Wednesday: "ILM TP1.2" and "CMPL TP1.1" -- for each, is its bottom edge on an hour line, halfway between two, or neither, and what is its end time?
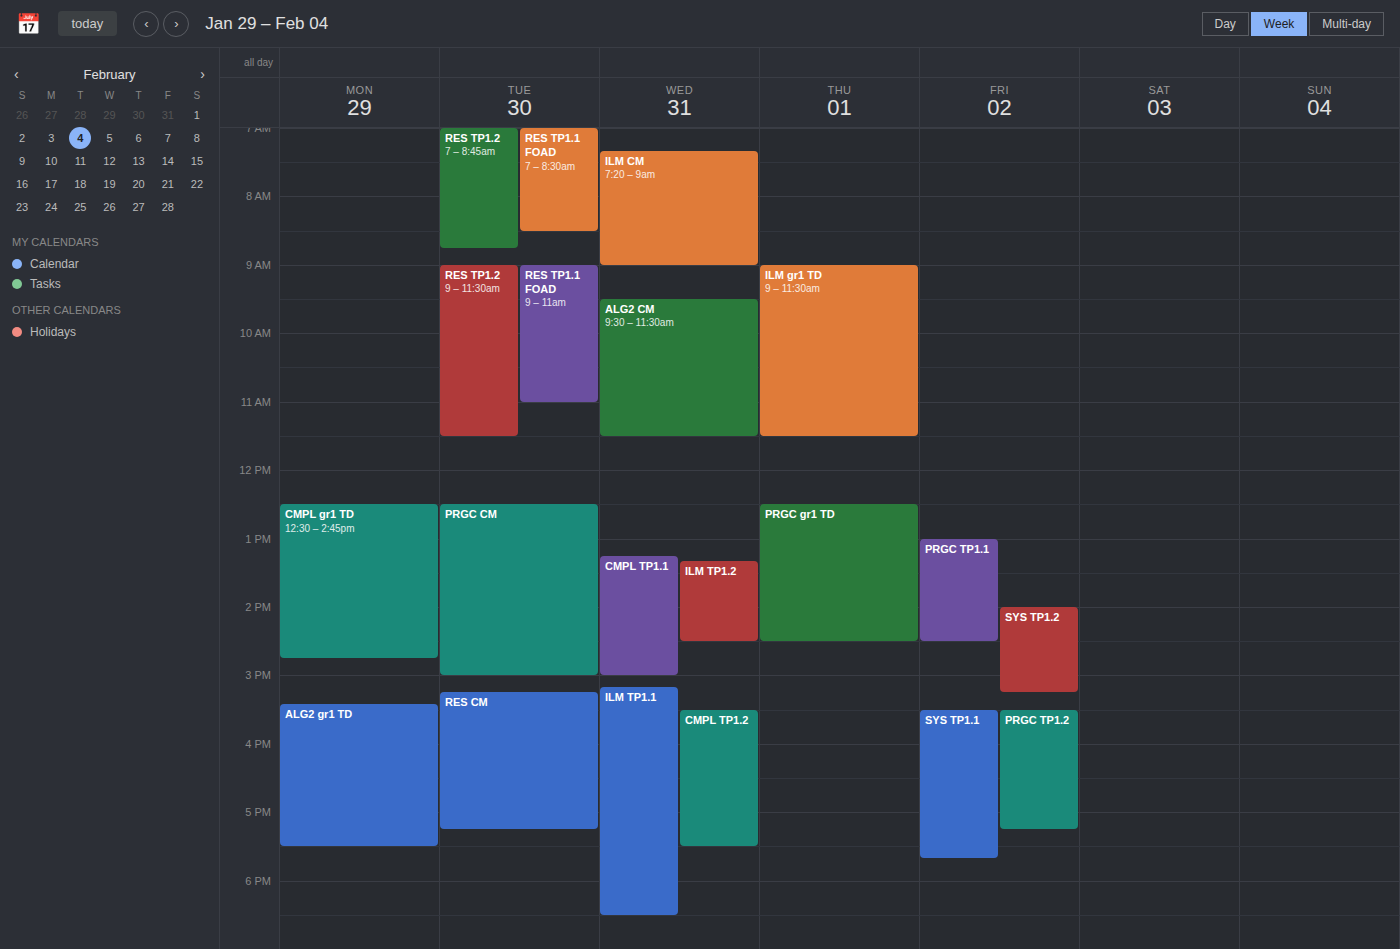
"ILM TP1.2": 2:30 PM, halfway between the 2 PM and 3 PM lines. "CMPL TP1.1": 3:00 PM, exactly on the 3 PM line.